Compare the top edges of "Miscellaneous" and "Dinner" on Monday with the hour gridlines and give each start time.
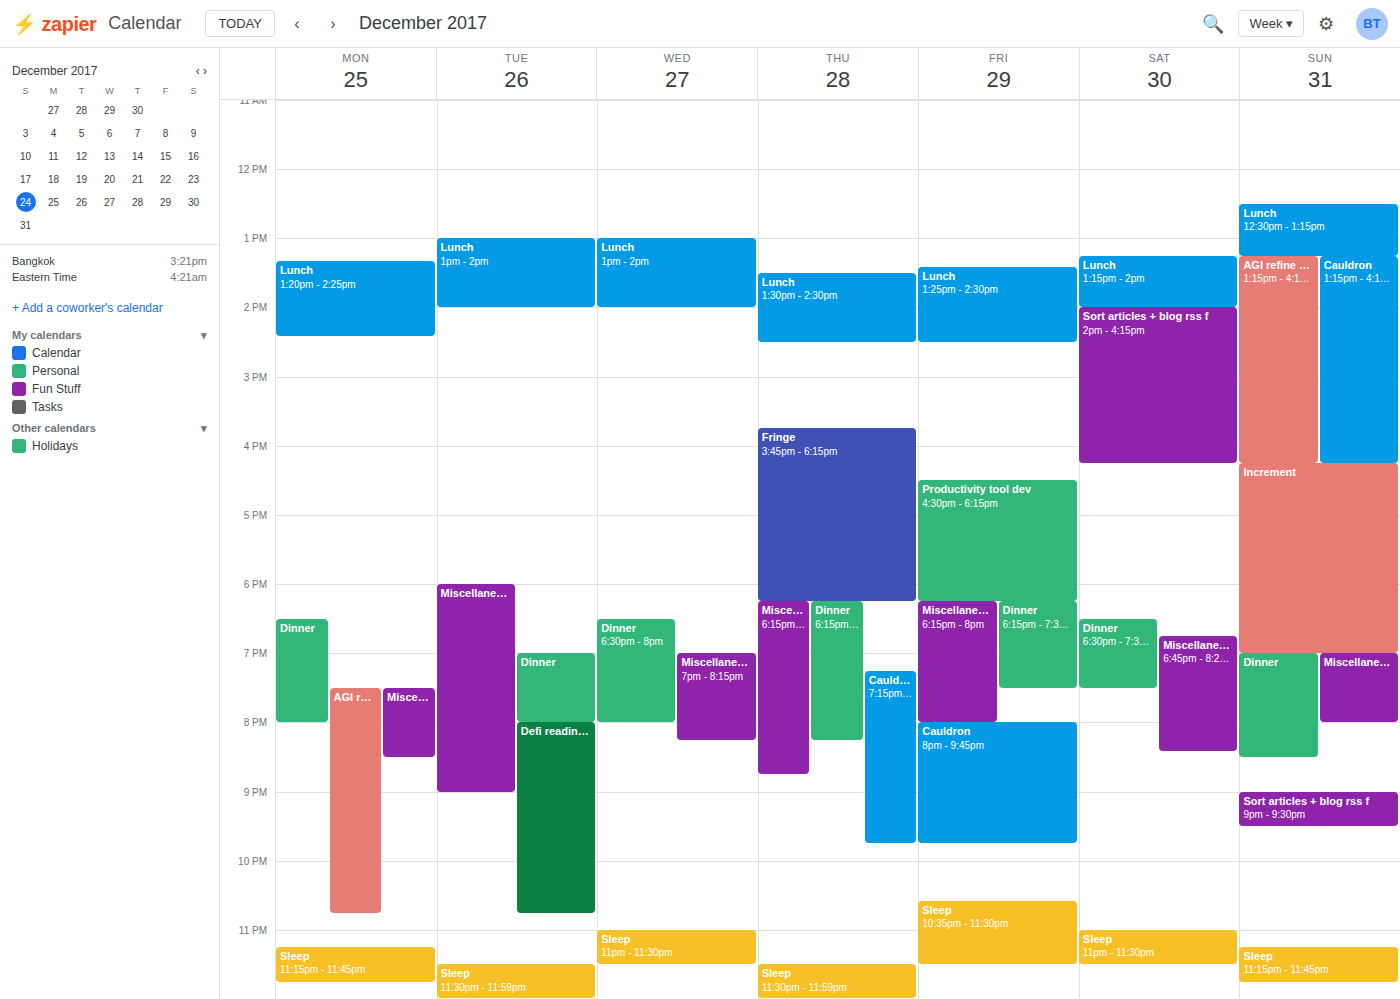
"Miscellaneous": 7:30 PM, halfway between the 7 PM and 8 PM lines. "Dinner": 6:30 PM, halfway between the 6 PM and 7 PM lines.